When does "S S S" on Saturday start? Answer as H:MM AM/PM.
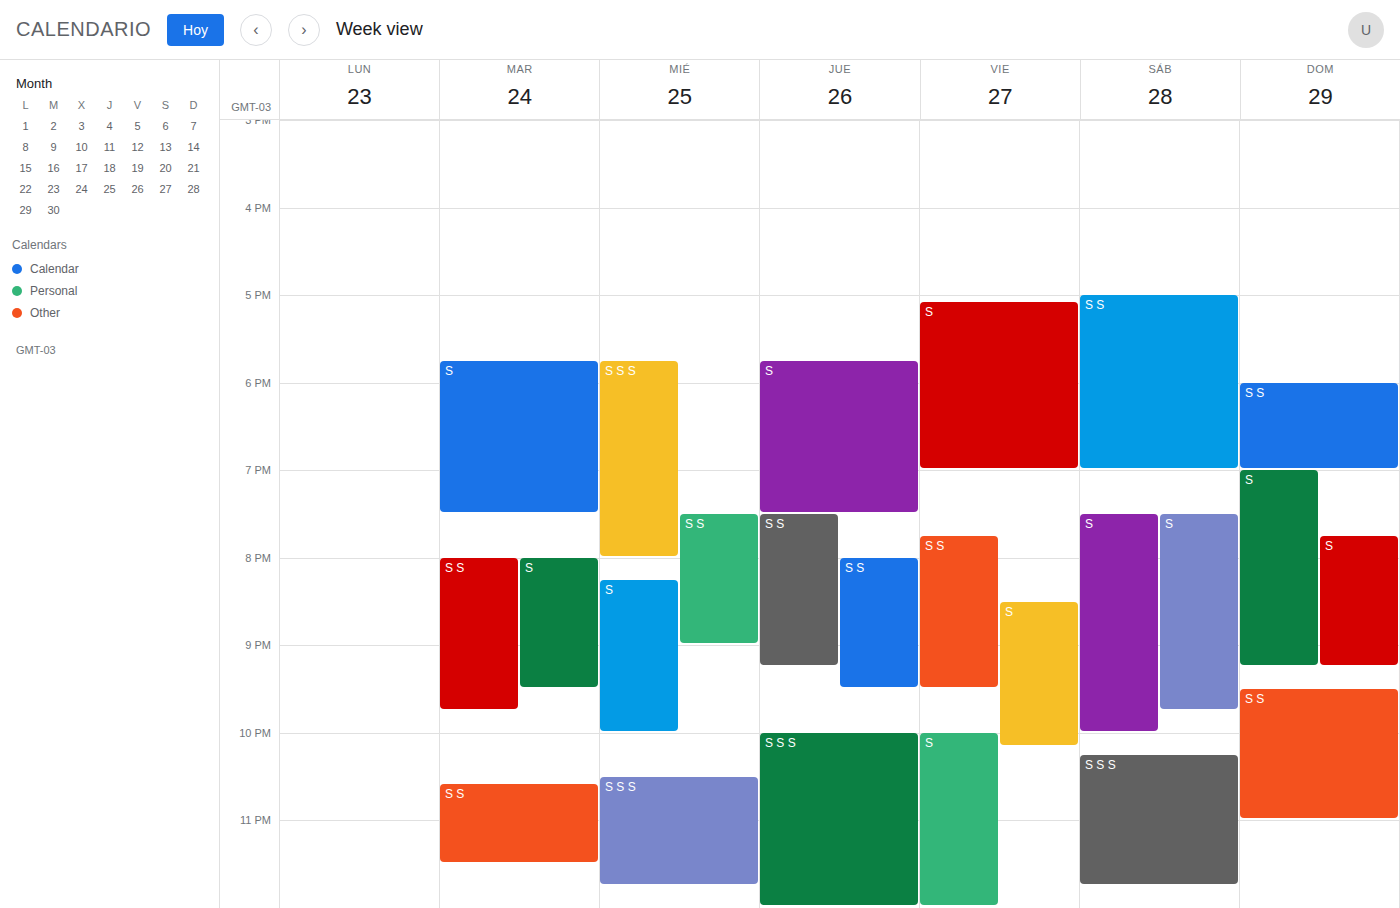
10:15 PM